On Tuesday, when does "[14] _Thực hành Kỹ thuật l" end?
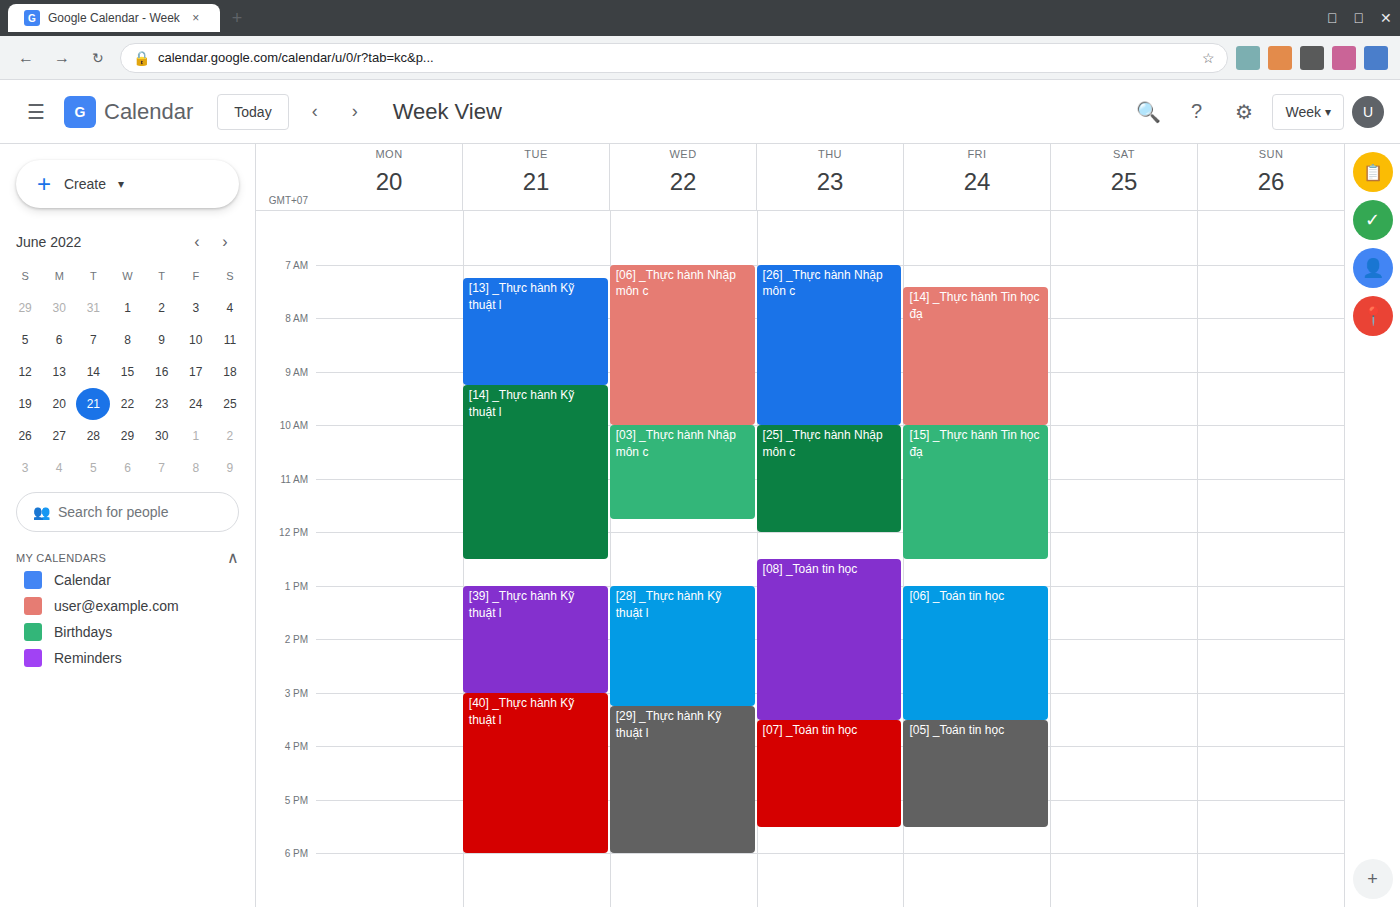
12:30 PM